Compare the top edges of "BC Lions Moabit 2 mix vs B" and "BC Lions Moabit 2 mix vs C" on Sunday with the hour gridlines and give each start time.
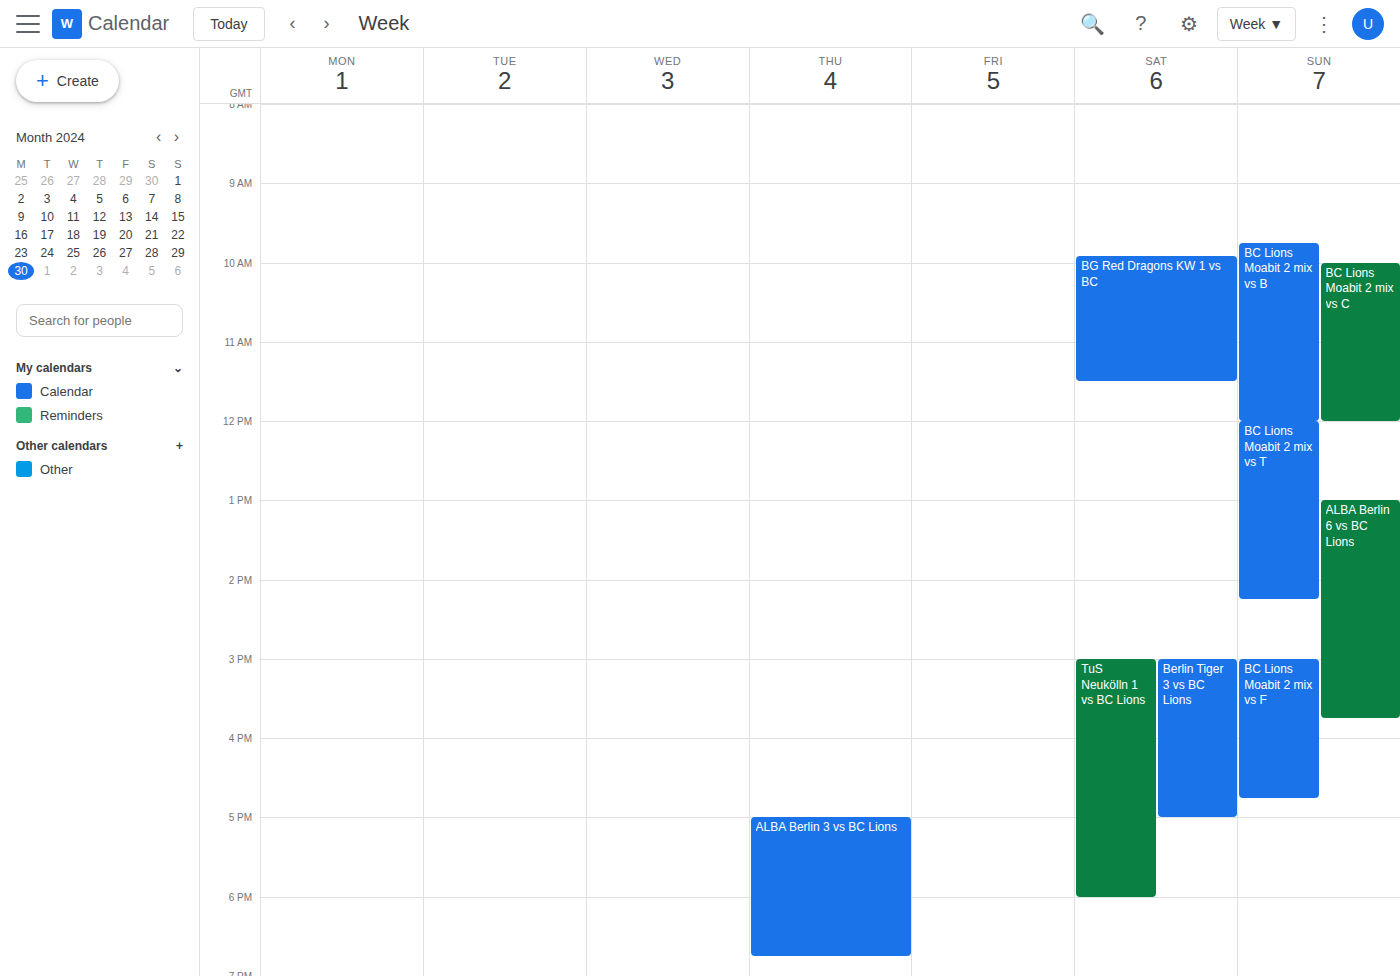
"BC Lions Moabit 2 mix vs B": 9:45 AM, neither: three quarters of the way from the 9 AM line to the 10 AM line. "BC Lions Moabit 2 mix vs C": 10:00 AM, exactly on the 10 AM line.